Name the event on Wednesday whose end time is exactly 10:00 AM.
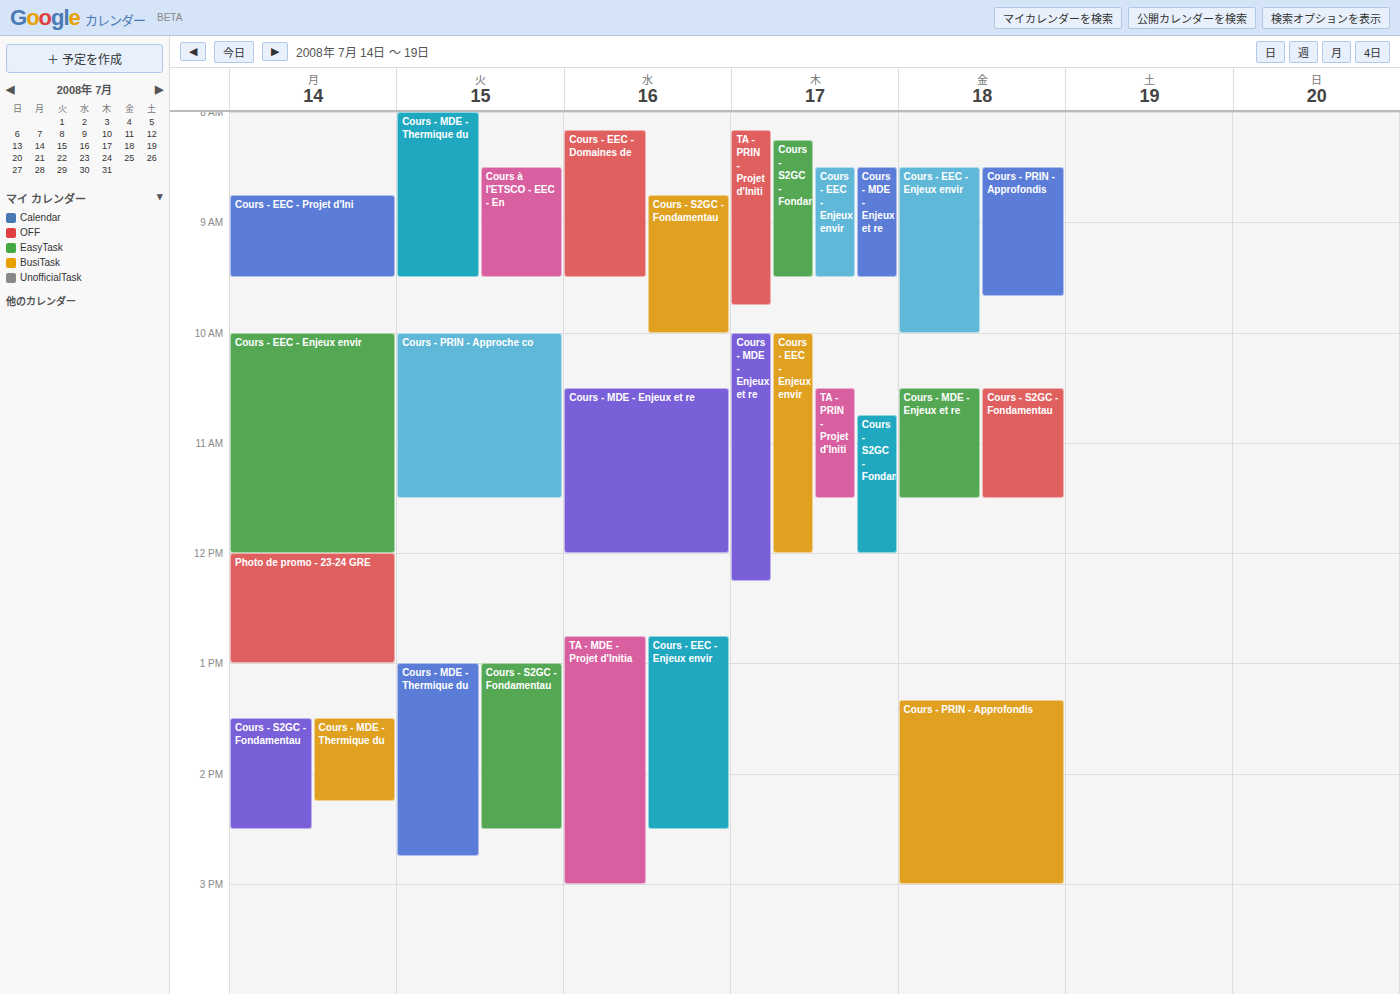
"Cours - S2GC - Fondamentau"